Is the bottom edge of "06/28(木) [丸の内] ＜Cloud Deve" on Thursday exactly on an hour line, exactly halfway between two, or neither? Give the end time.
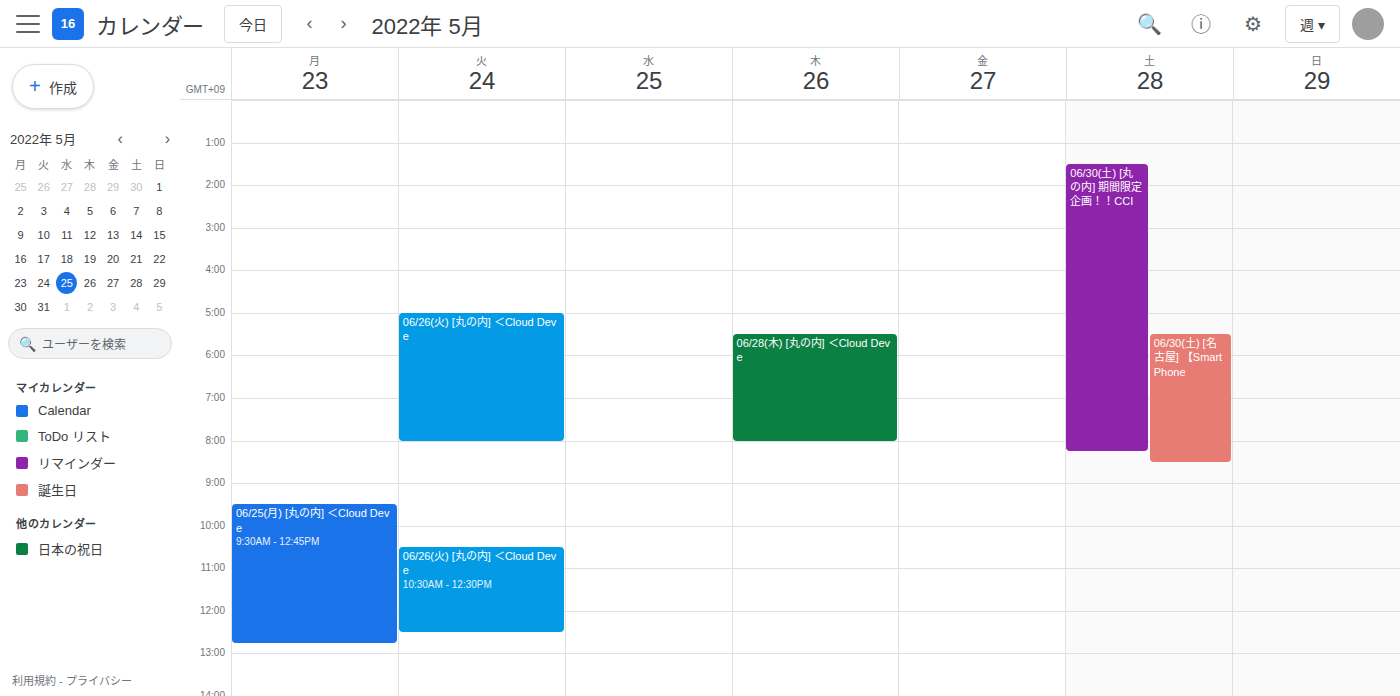
8:00 AM -- exactly on the 8 AM line.